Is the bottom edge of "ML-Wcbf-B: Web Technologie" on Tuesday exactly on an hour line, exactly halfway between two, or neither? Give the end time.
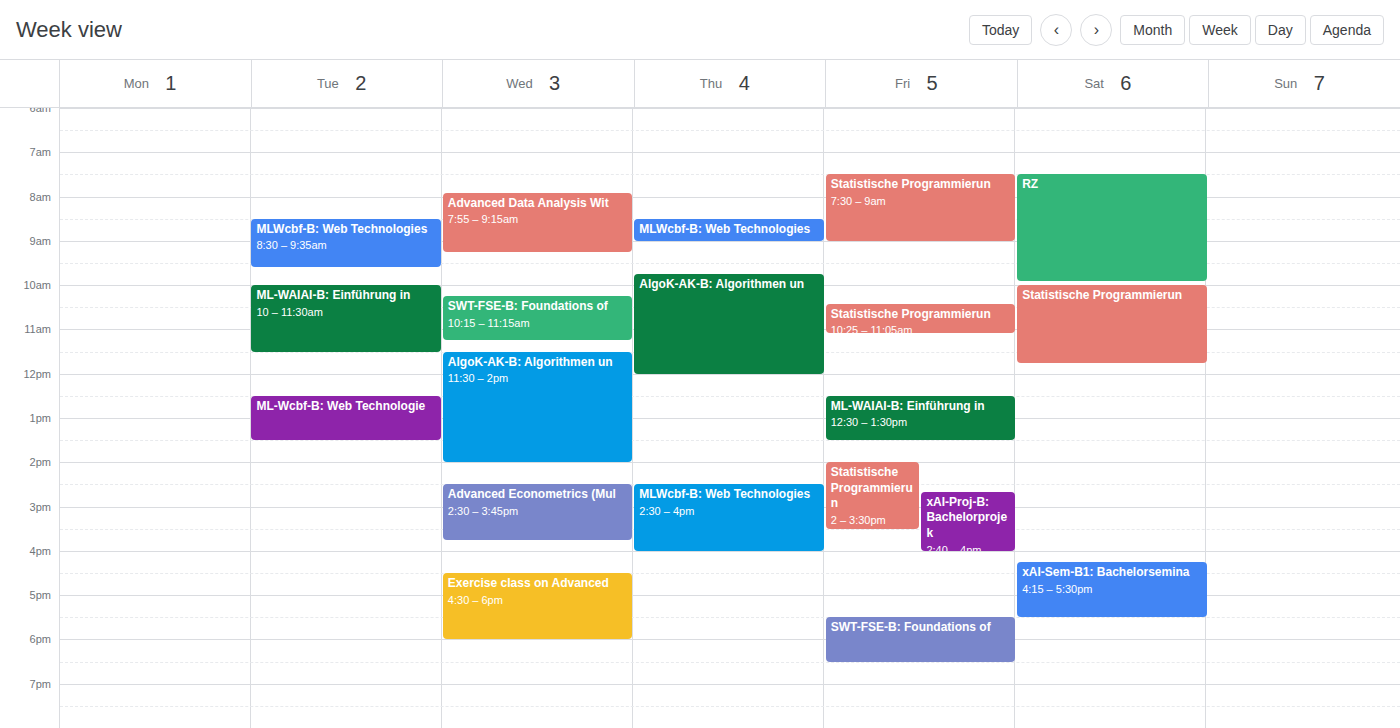
1:30 PM -- halfway between the 1 PM and 2 PM lines.